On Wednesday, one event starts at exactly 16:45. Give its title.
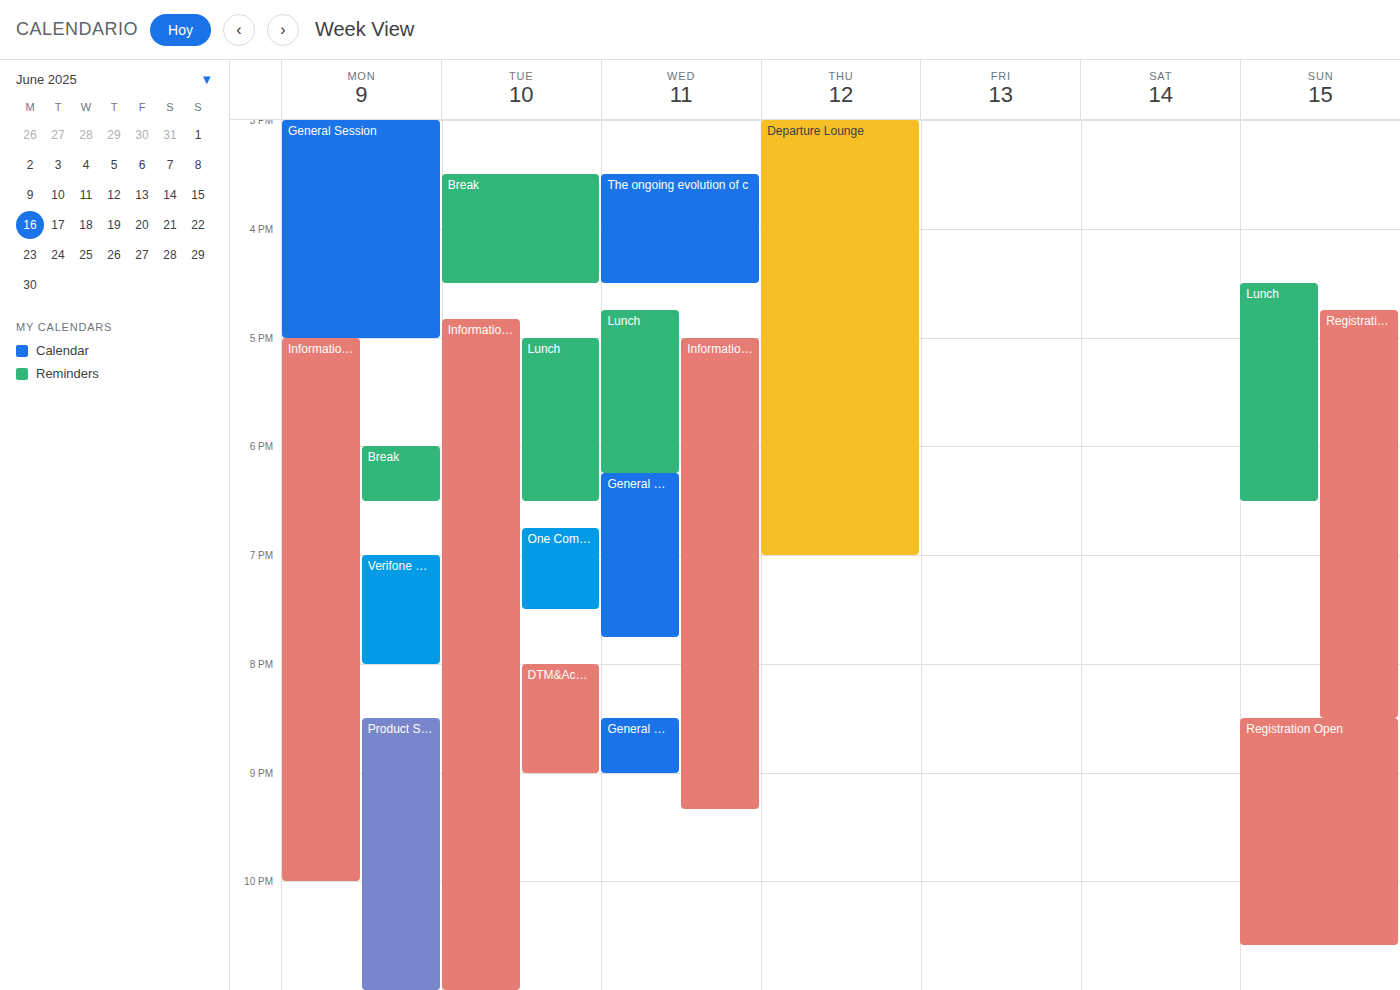
"Lunch"